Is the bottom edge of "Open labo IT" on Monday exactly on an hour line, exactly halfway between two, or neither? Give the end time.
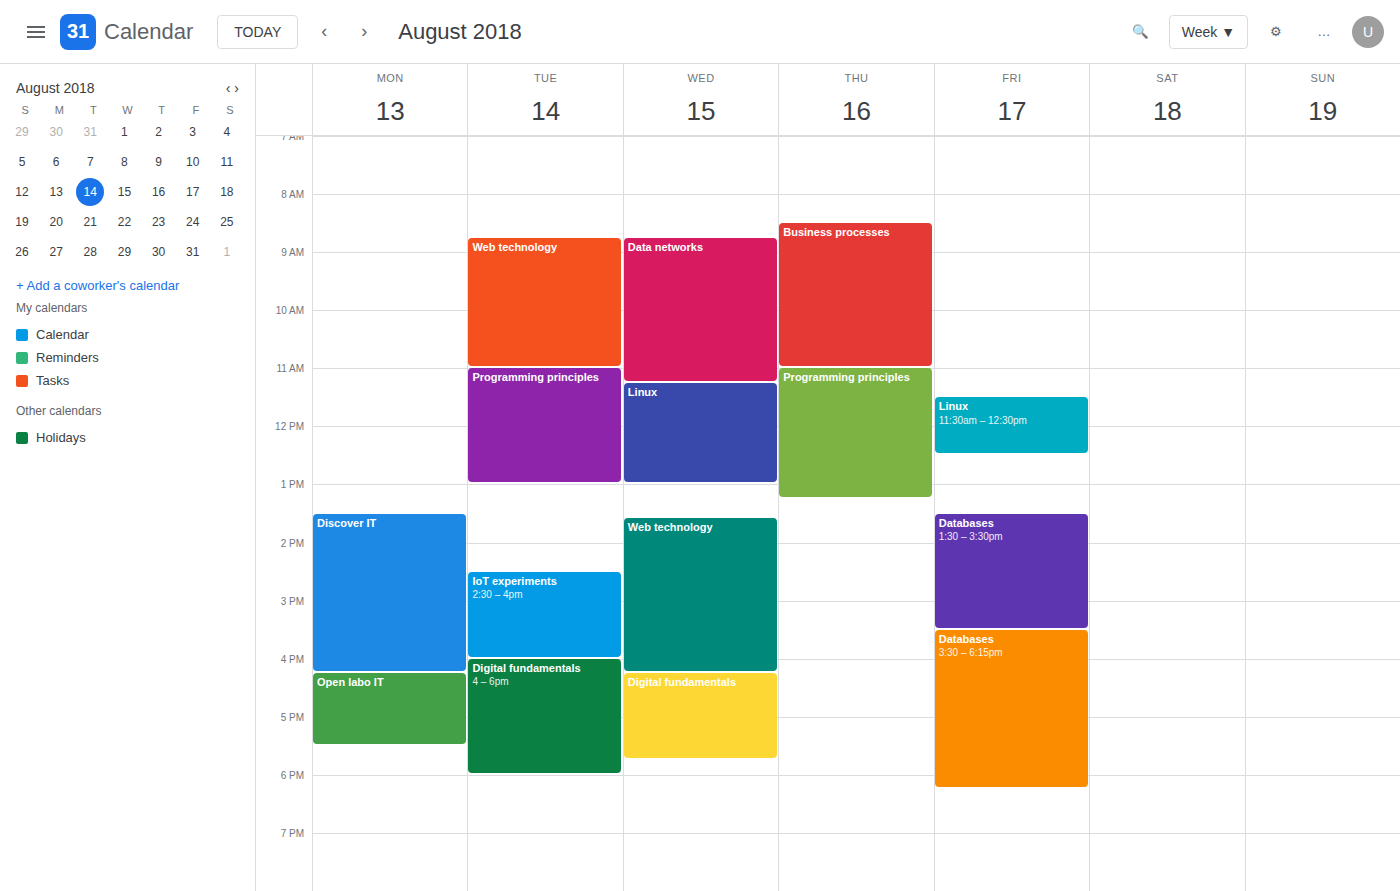
17:30 -- halfway between the 17:00 and 18:00 lines.